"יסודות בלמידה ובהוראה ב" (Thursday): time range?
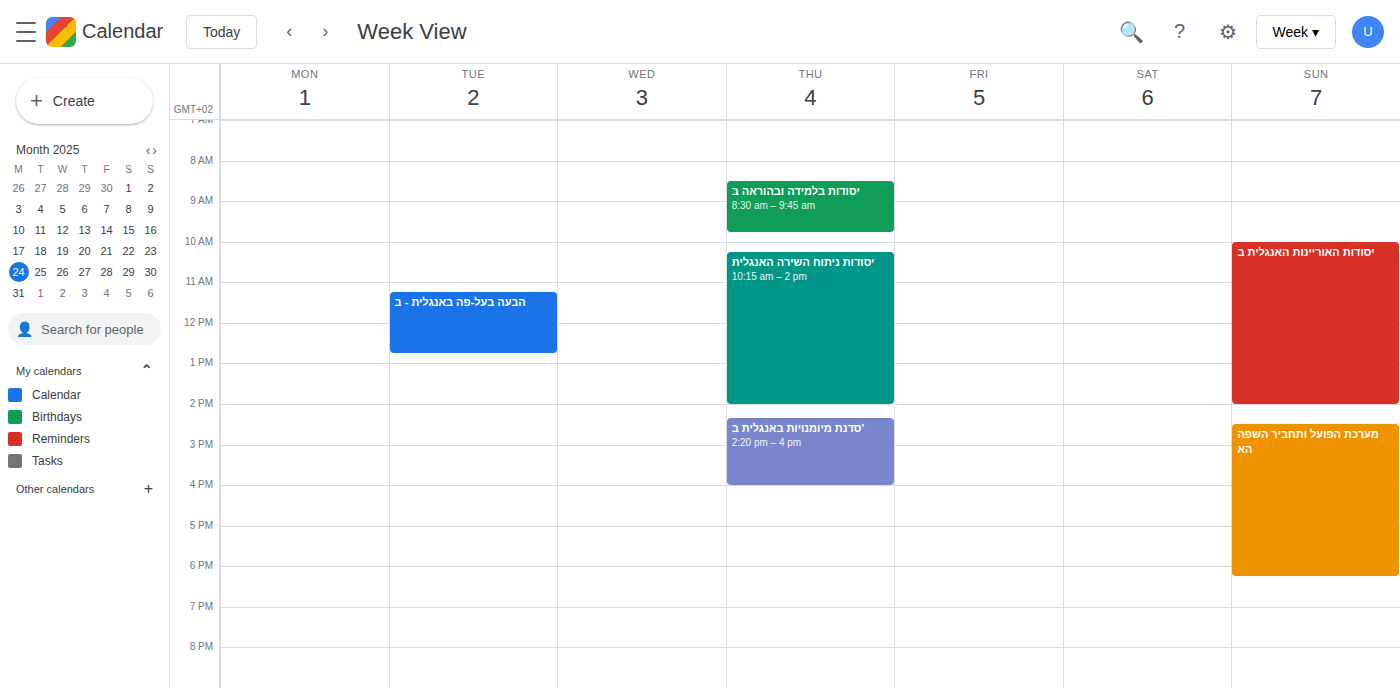
8:30 AM to 9:45 AM